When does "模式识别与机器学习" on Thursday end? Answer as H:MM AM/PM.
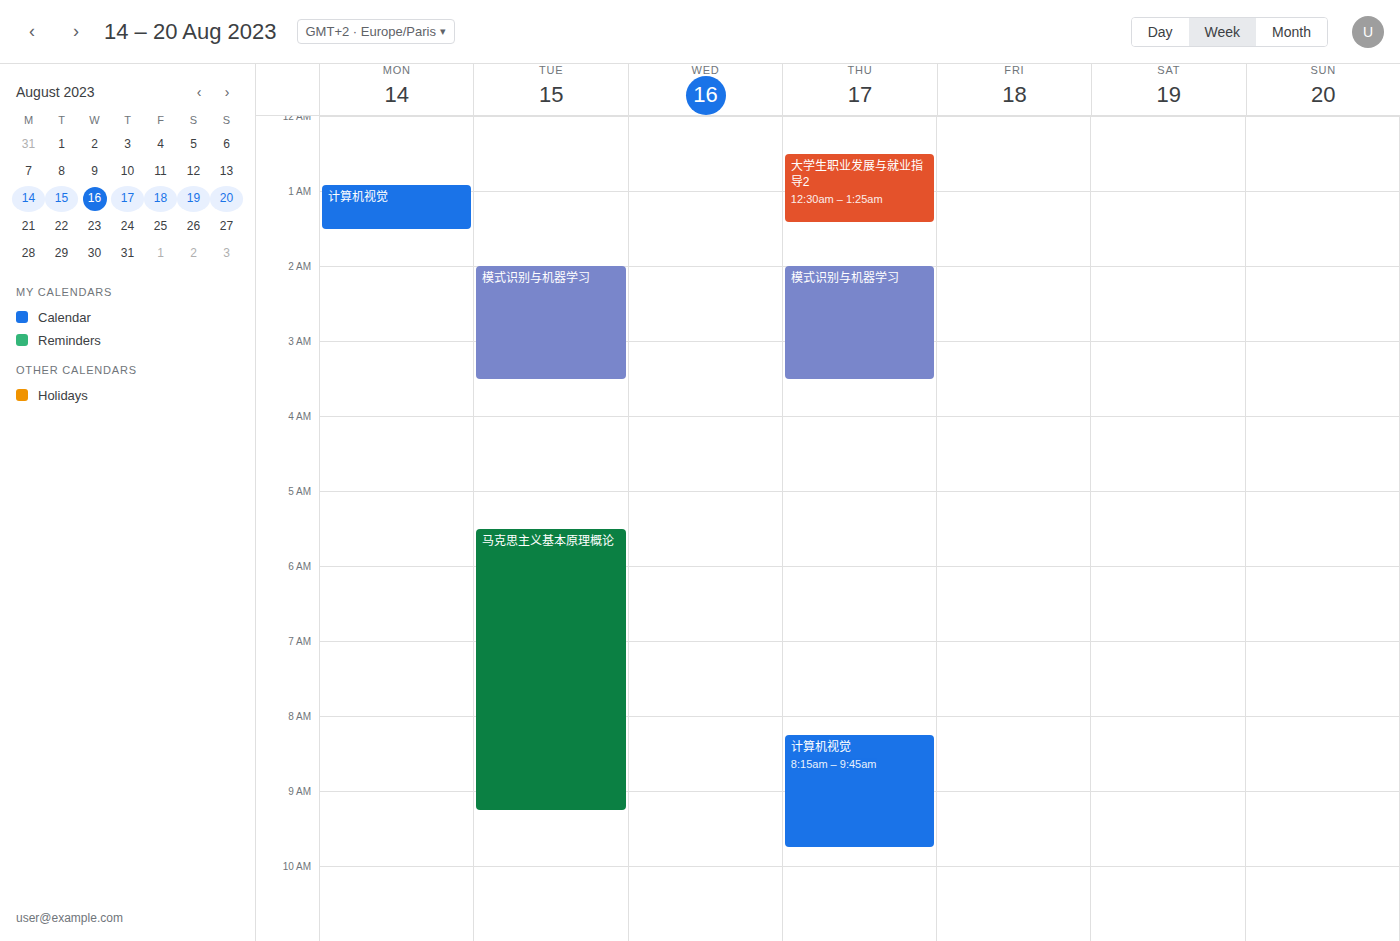
3:30 AM